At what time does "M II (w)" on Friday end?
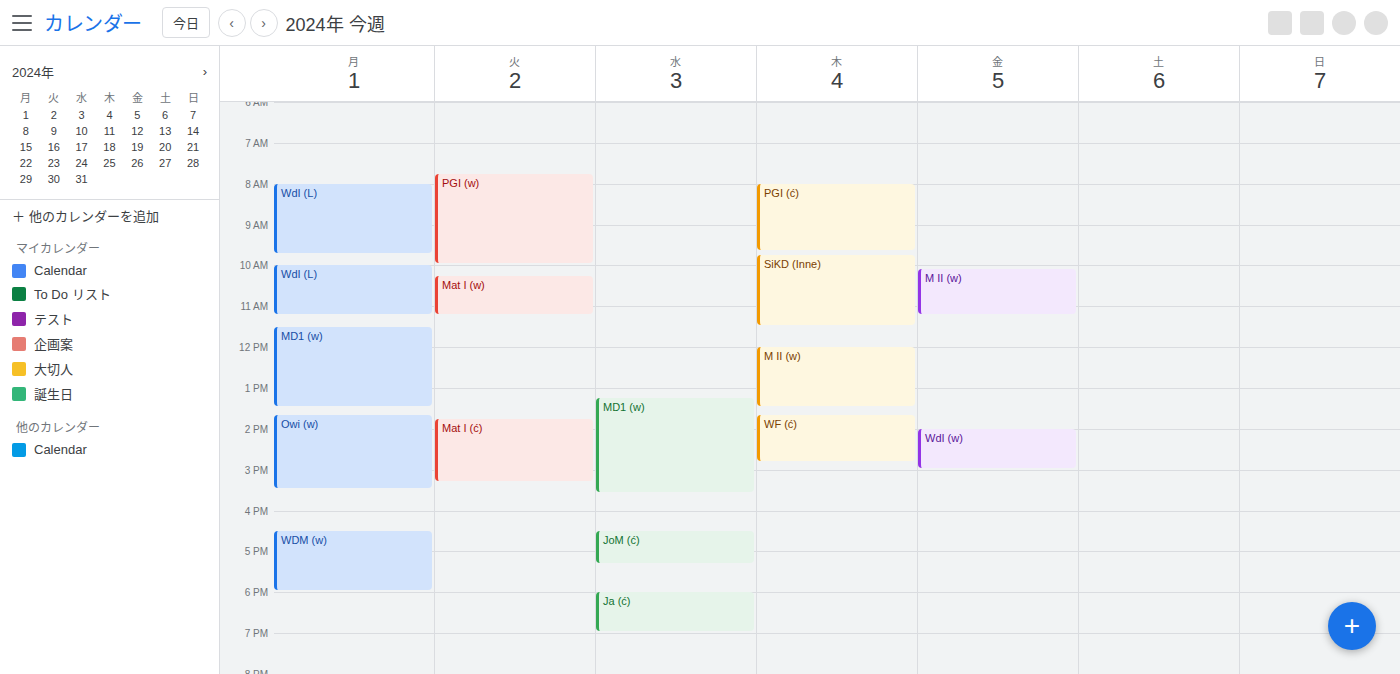
11:15 AM